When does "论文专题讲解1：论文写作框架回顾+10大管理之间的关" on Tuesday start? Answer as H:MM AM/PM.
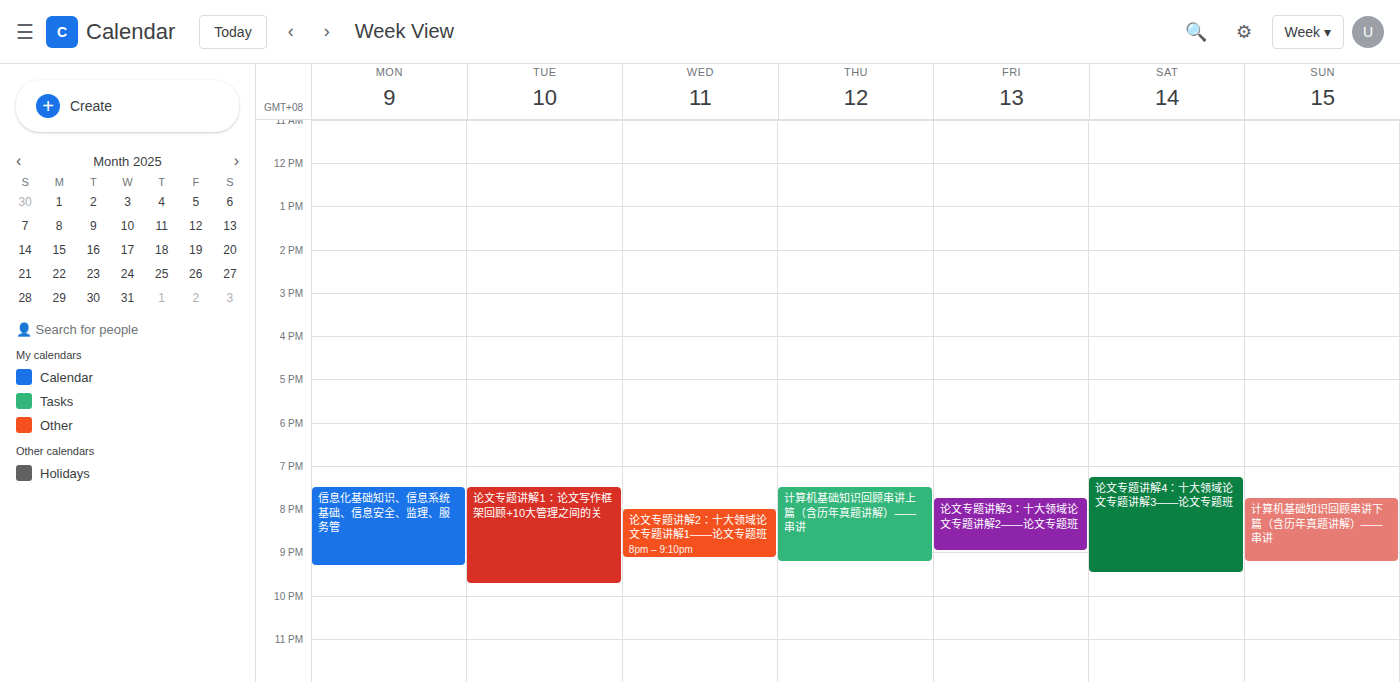
7:30 PM